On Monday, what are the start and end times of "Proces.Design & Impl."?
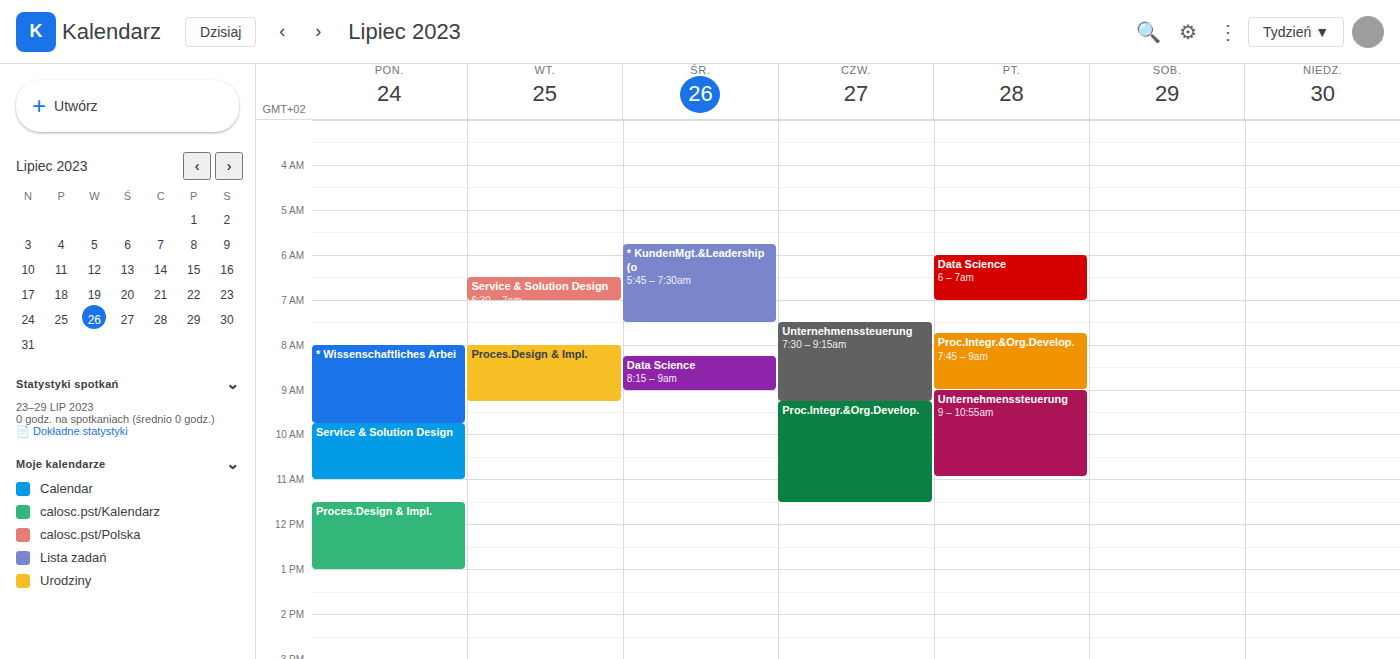
11:30 AM to 1:00 PM